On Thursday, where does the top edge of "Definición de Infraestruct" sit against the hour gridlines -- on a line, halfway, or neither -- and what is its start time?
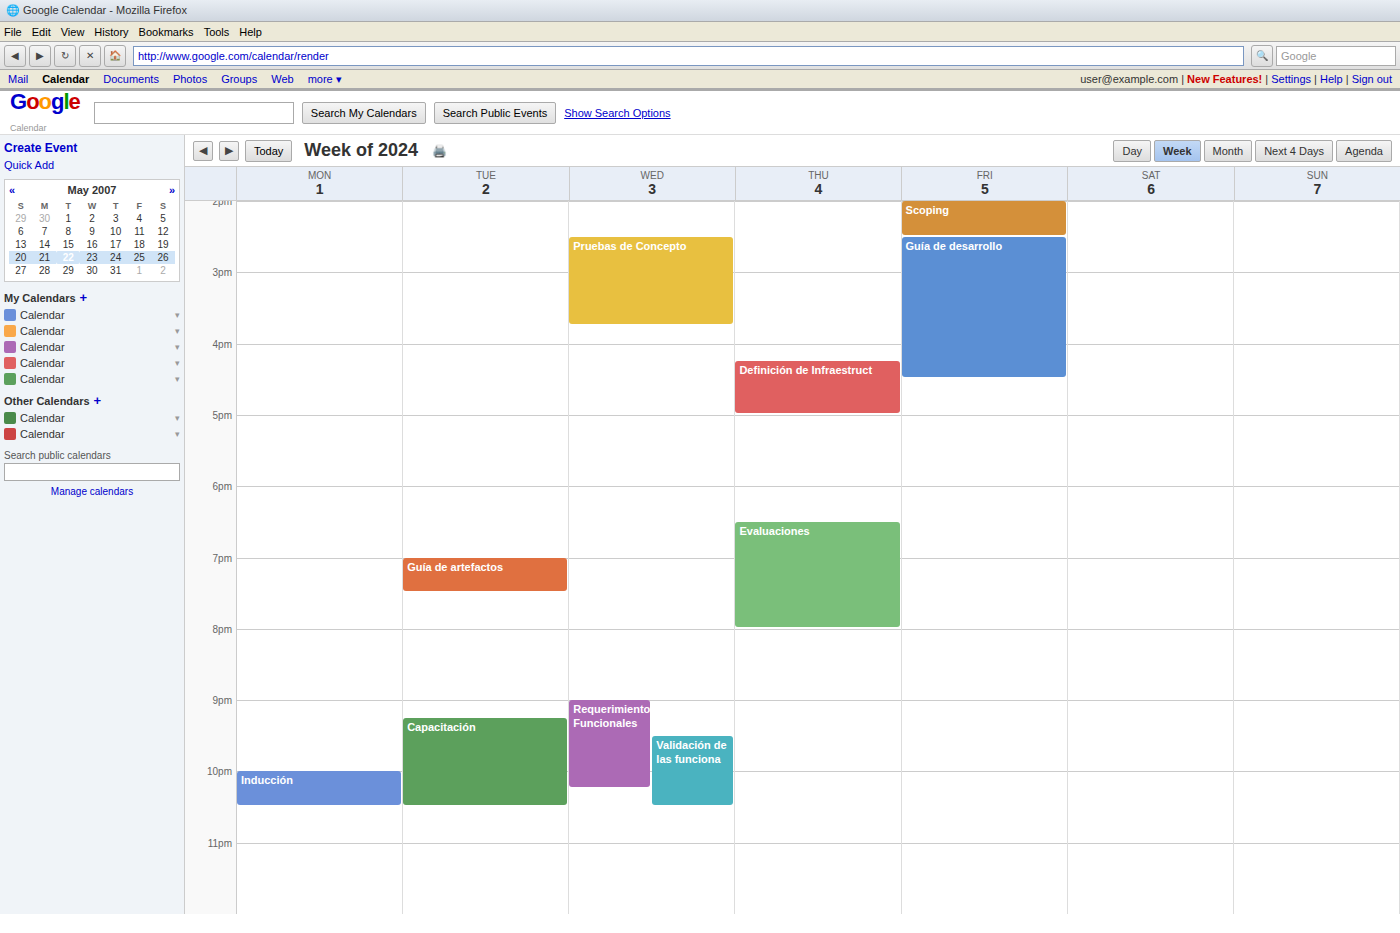
4:15 PM -- neither: a quarter of the way from the 4 PM line to the 5 PM line.